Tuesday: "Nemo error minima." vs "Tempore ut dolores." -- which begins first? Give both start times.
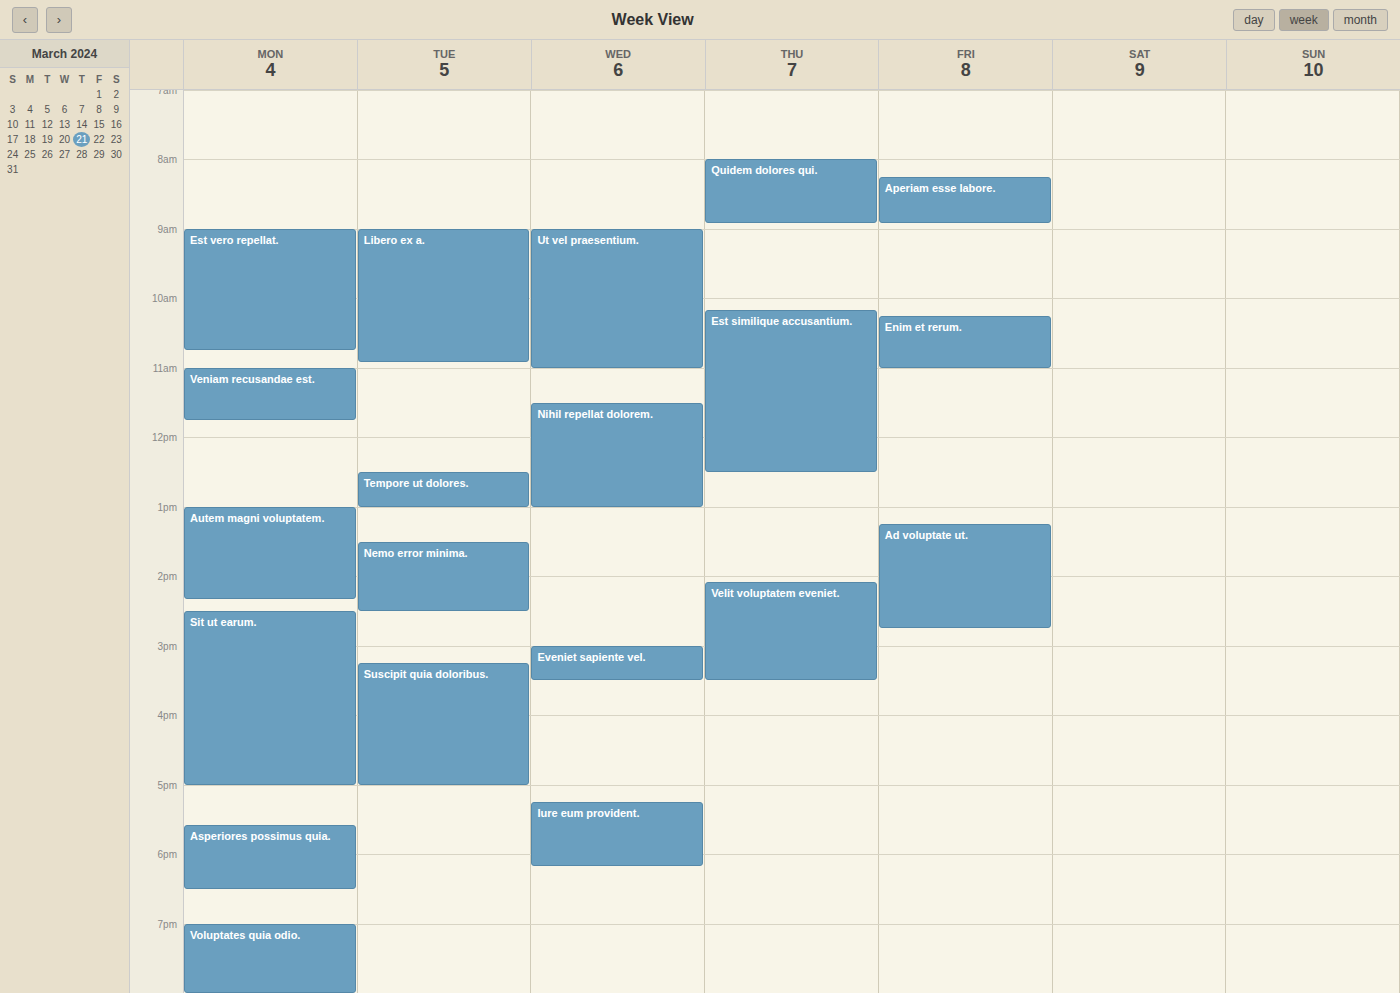
"Tempore ut dolores." 12:30 PM; "Nemo error minima." 1:30 PM.